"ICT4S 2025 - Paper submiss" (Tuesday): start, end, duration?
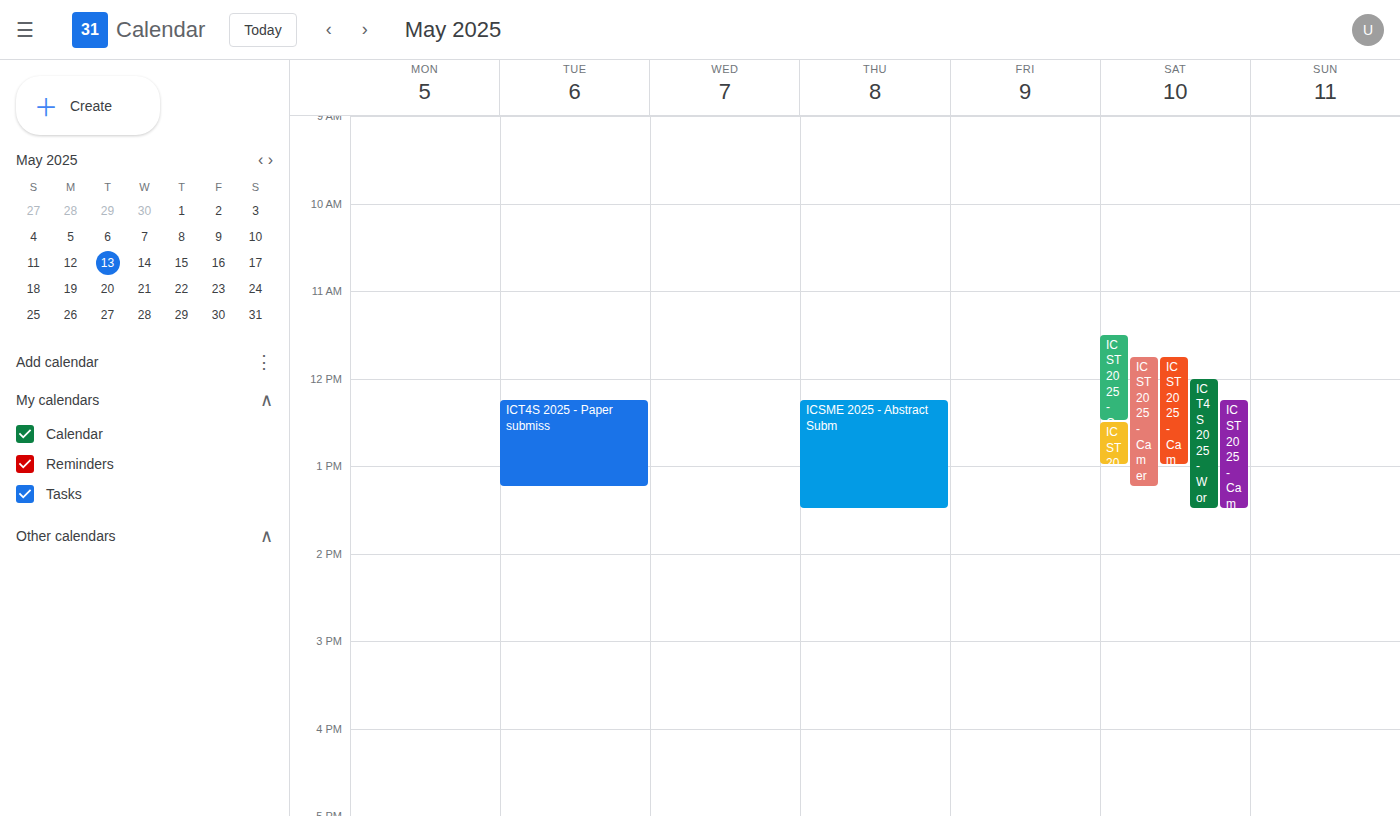
12:15 PM to 1:15 PM, 1 hour